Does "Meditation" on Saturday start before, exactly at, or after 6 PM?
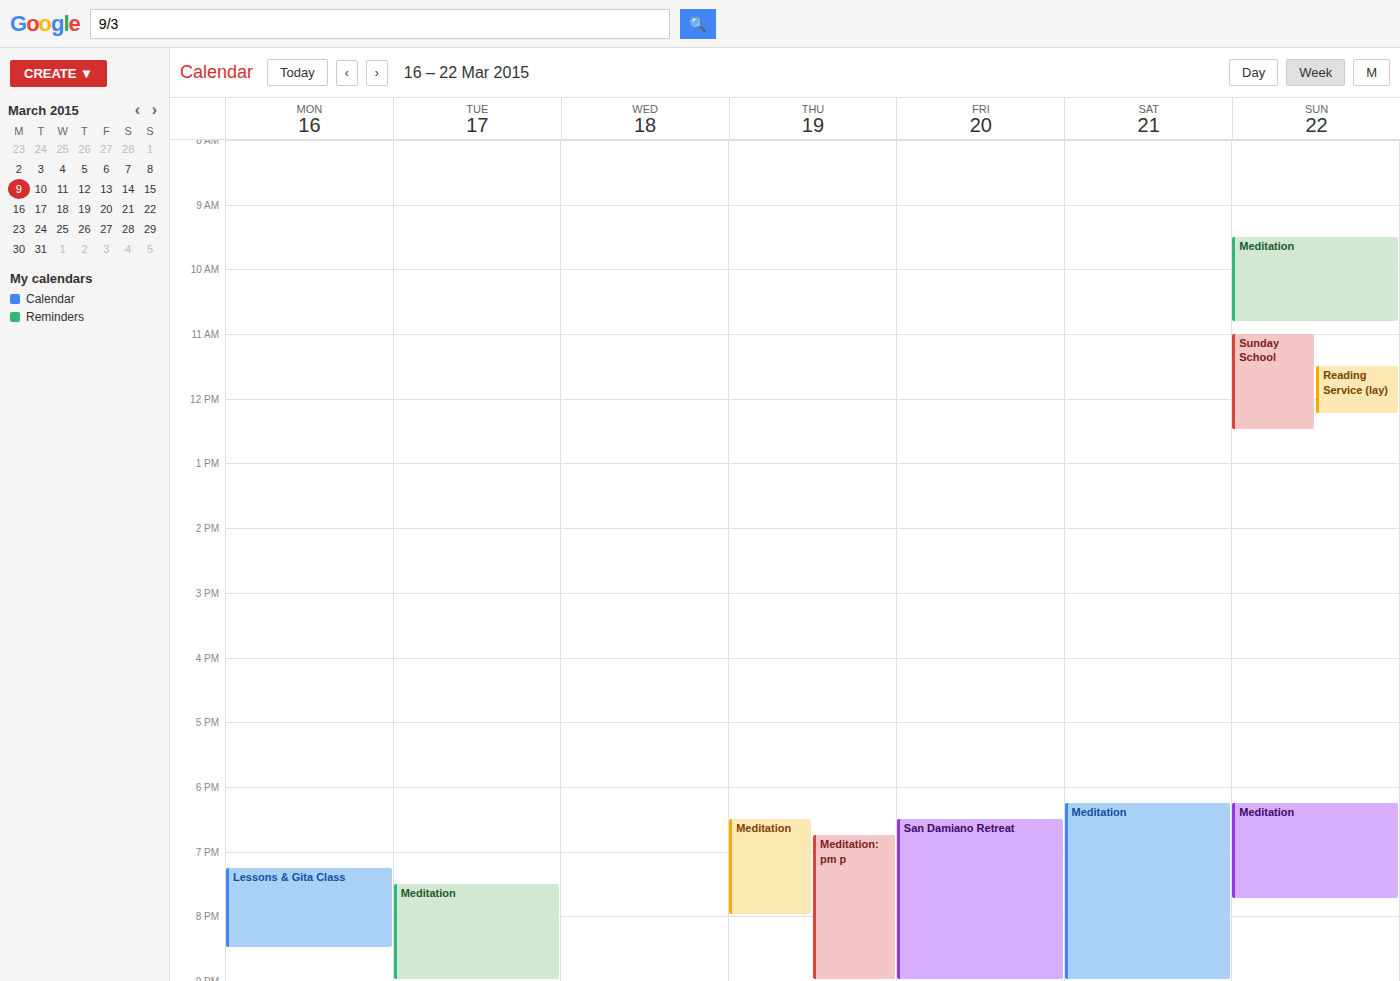
6:15 PM -- after 6 PM, 15 minutes below the 6 PM line.